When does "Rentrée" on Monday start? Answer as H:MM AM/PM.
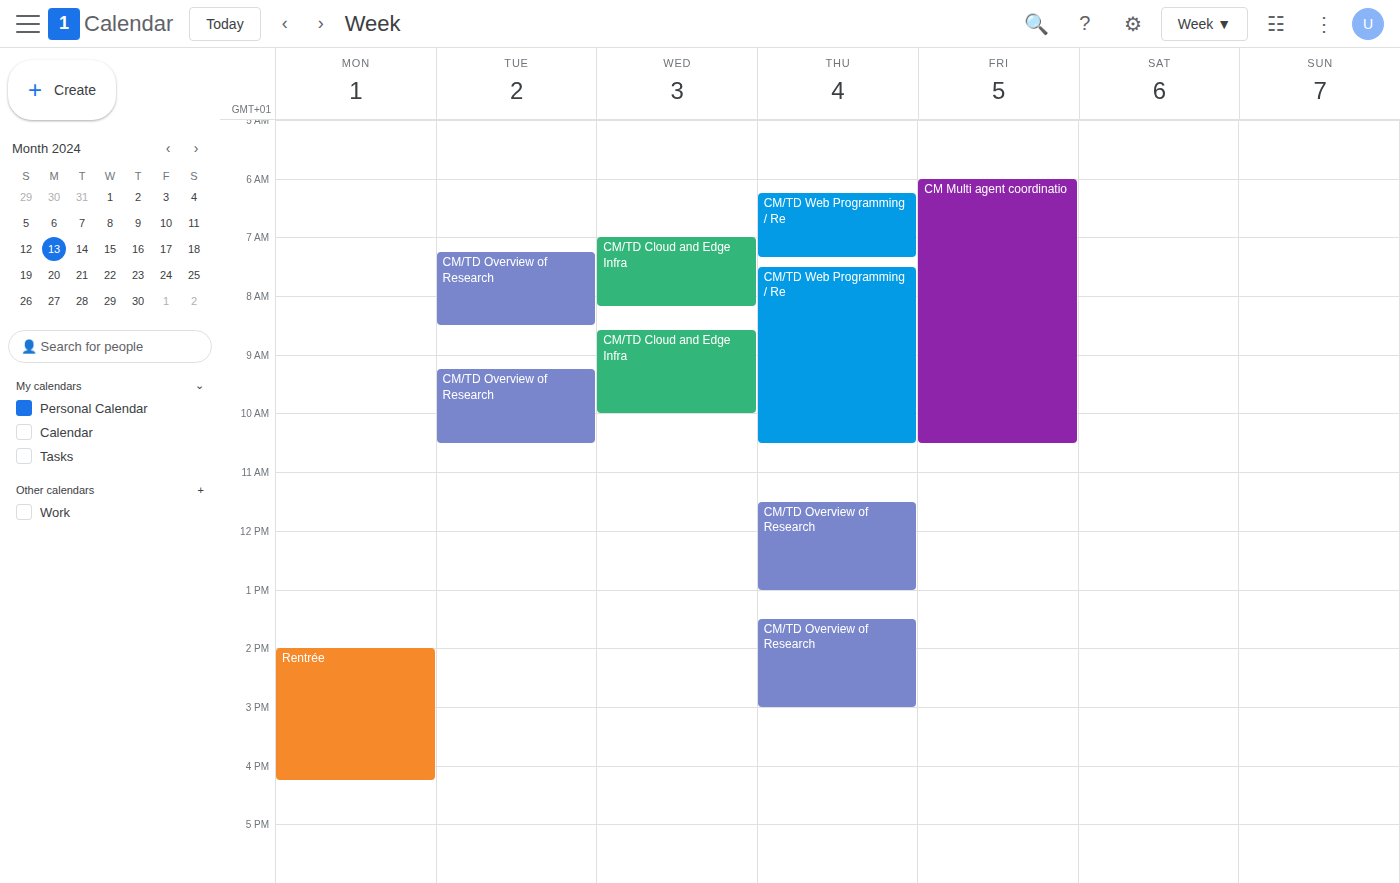
2:00 PM